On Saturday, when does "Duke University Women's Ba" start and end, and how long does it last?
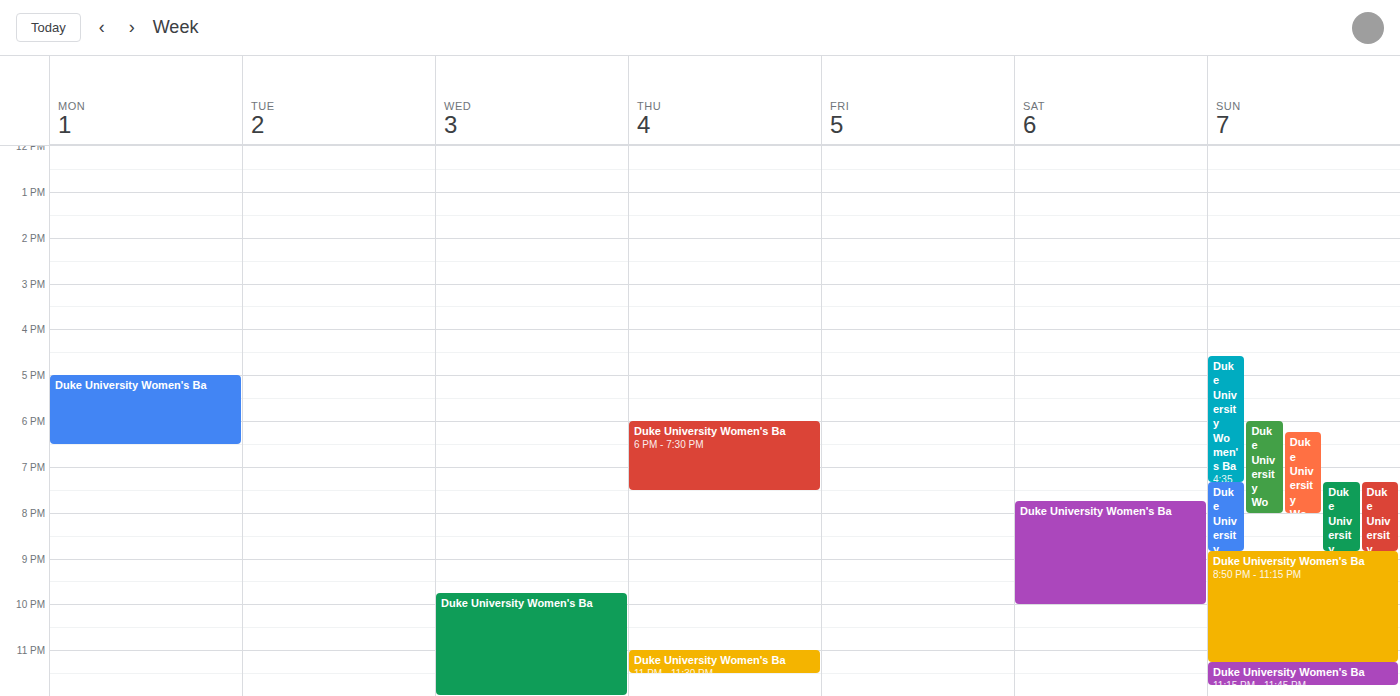
19:45 to 22:00, 2 hours 15 minutes